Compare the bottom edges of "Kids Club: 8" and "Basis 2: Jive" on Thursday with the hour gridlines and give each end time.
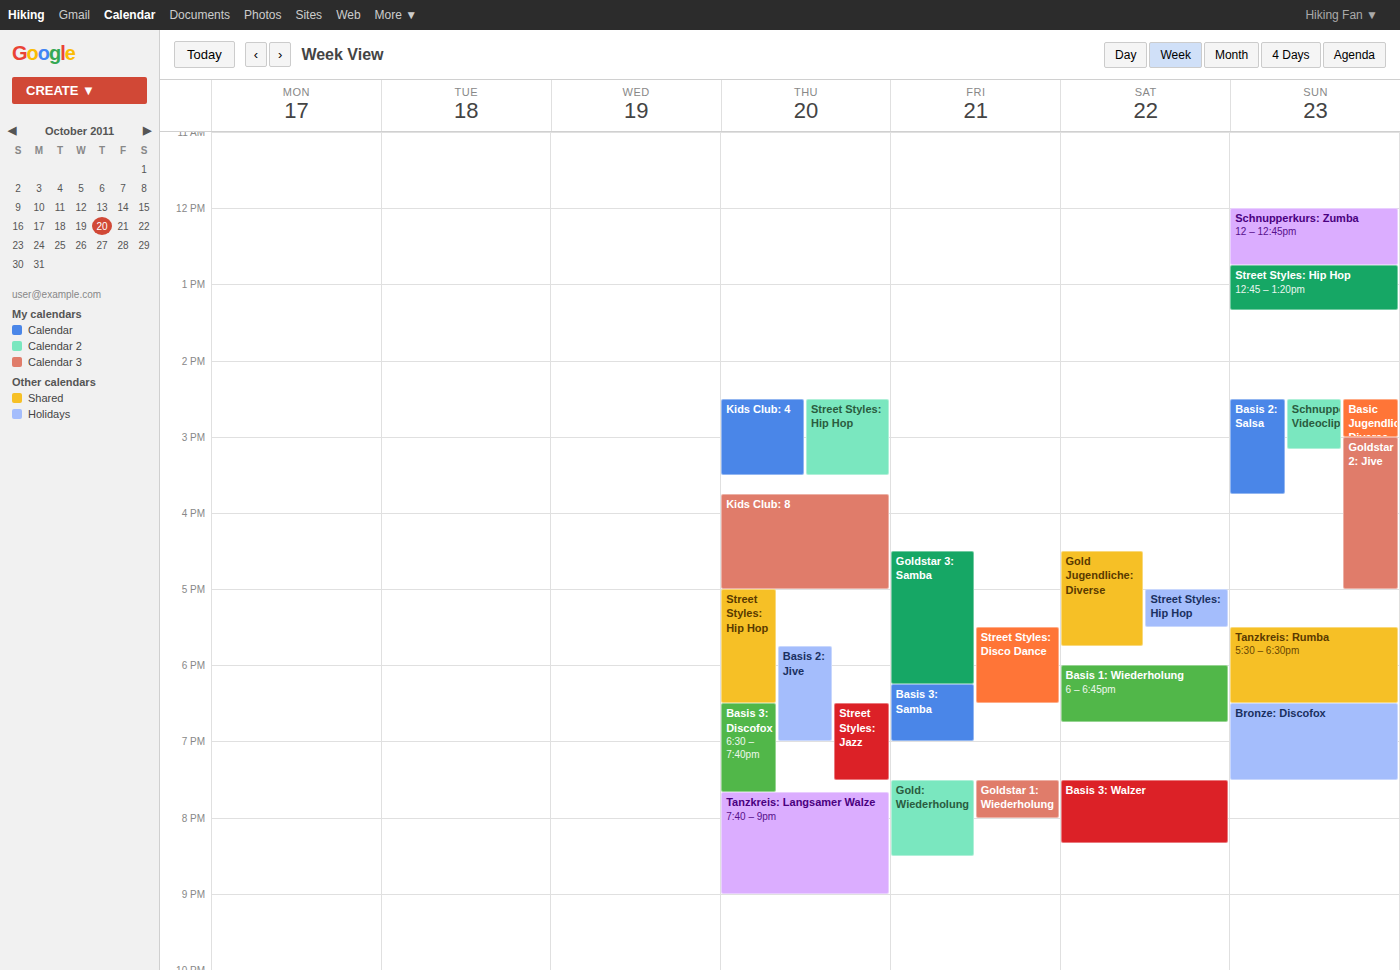
"Kids Club: 8": 5:00 PM, exactly on the 5 PM line. "Basis 2: Jive": 7:00 PM, exactly on the 7 PM line.